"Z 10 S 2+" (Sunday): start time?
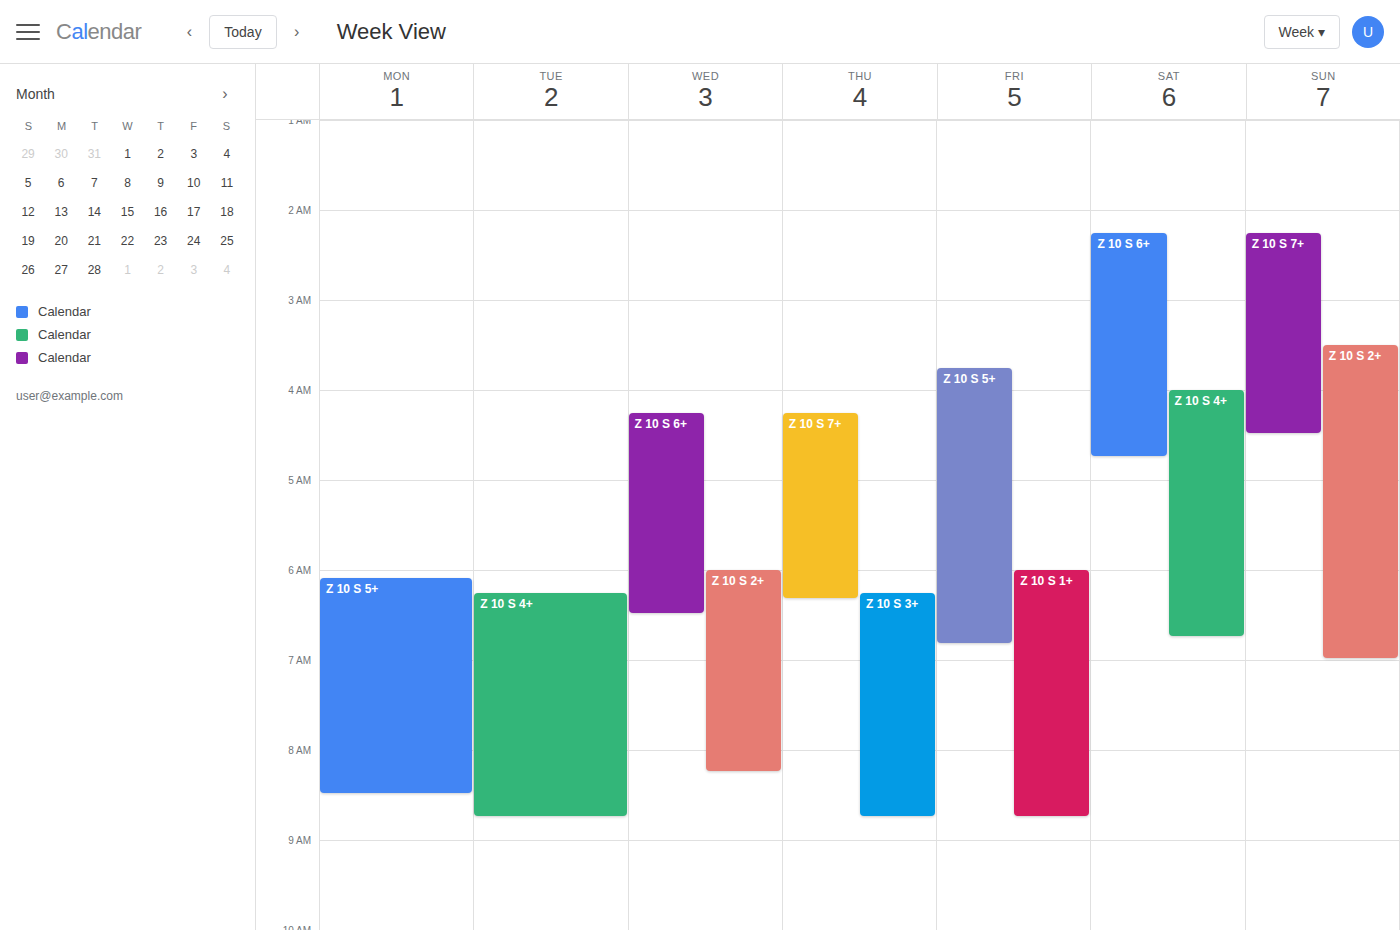
3:30 AM